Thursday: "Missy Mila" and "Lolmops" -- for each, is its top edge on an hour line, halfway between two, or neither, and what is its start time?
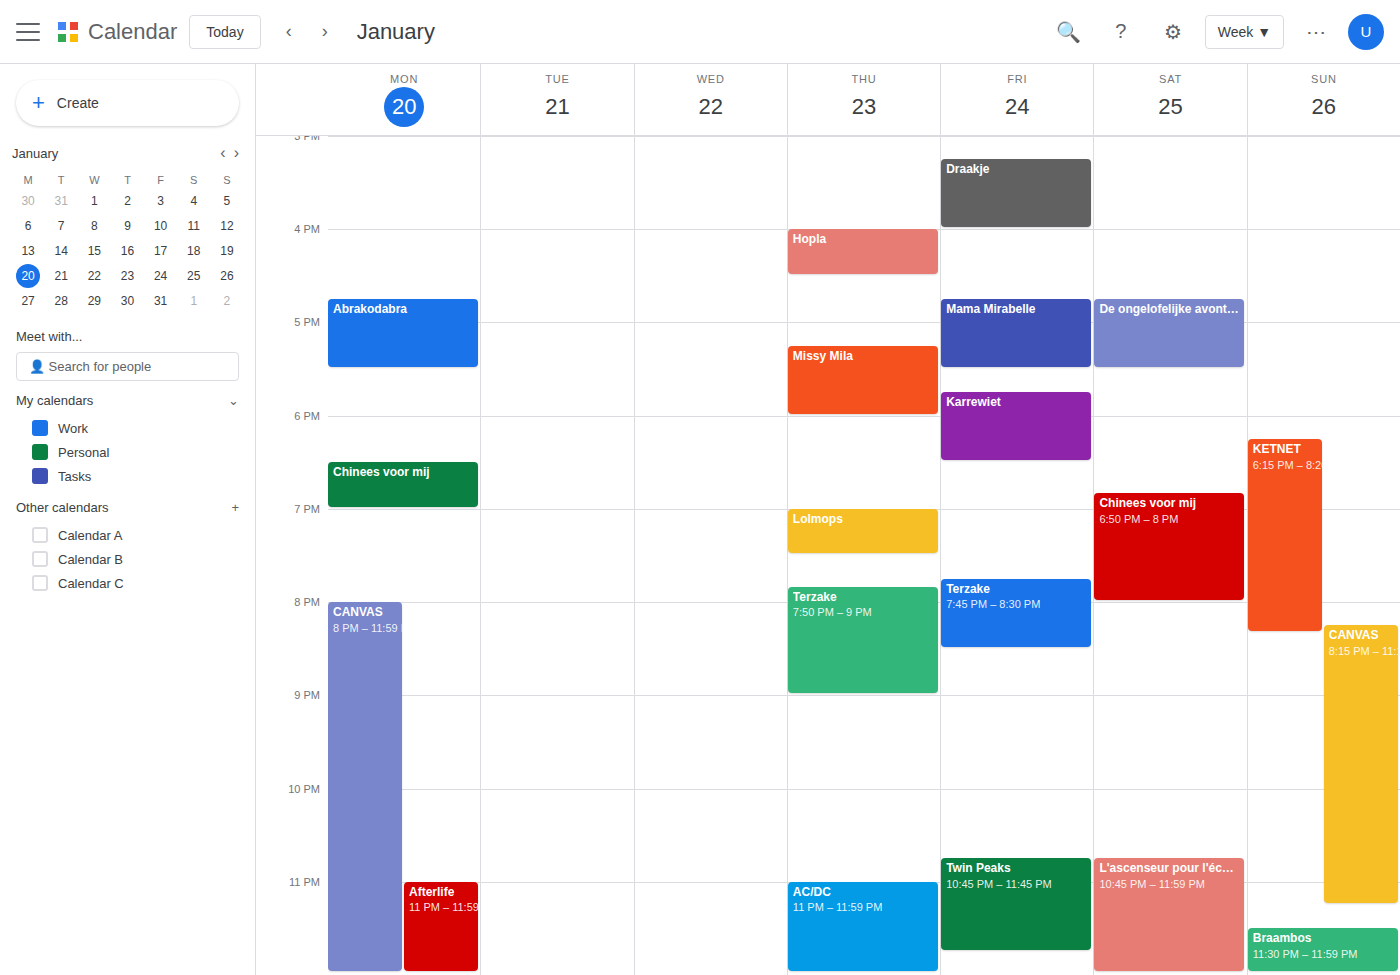
"Missy Mila": 5:15 PM, neither: a quarter of the way from the 5 PM line to the 6 PM line. "Lolmops": 7:00 PM, exactly on the 7 PM line.